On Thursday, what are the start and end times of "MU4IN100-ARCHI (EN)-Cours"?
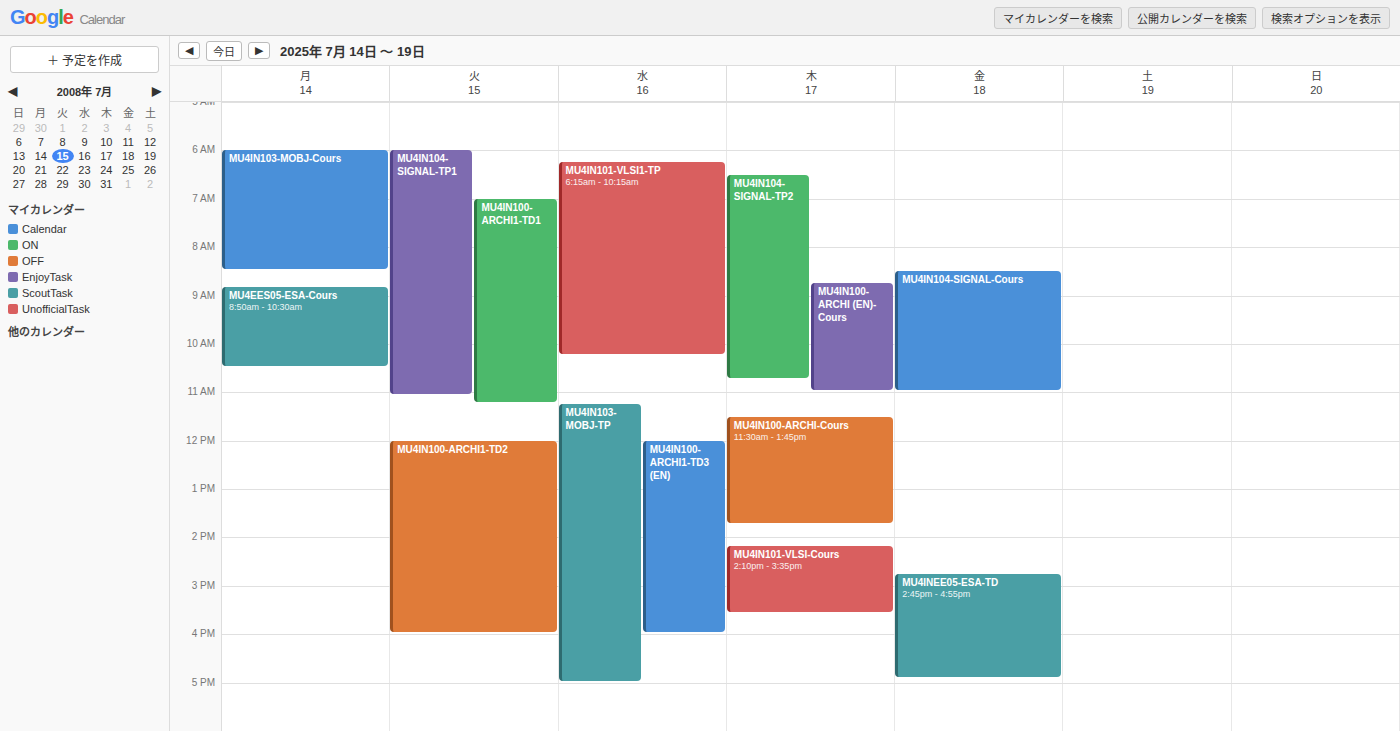
08:45 to 11:00